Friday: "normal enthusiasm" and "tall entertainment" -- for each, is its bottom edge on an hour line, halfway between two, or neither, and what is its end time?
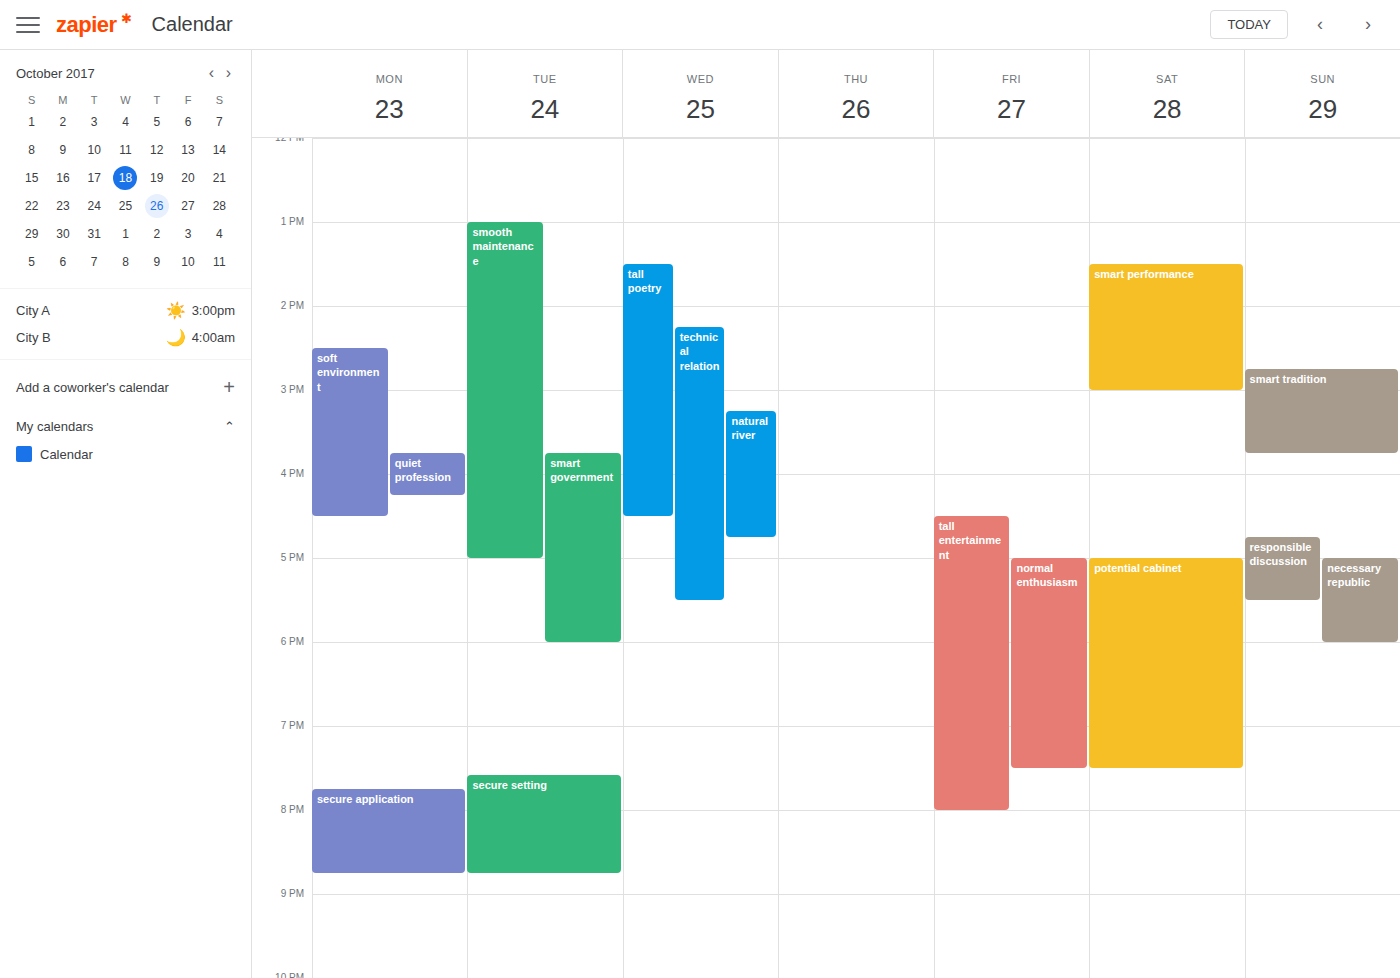
"normal enthusiasm": 7:30 PM, halfway between the 7 PM and 8 PM lines. "tall entertainment": 8:00 PM, exactly on the 8 PM line.